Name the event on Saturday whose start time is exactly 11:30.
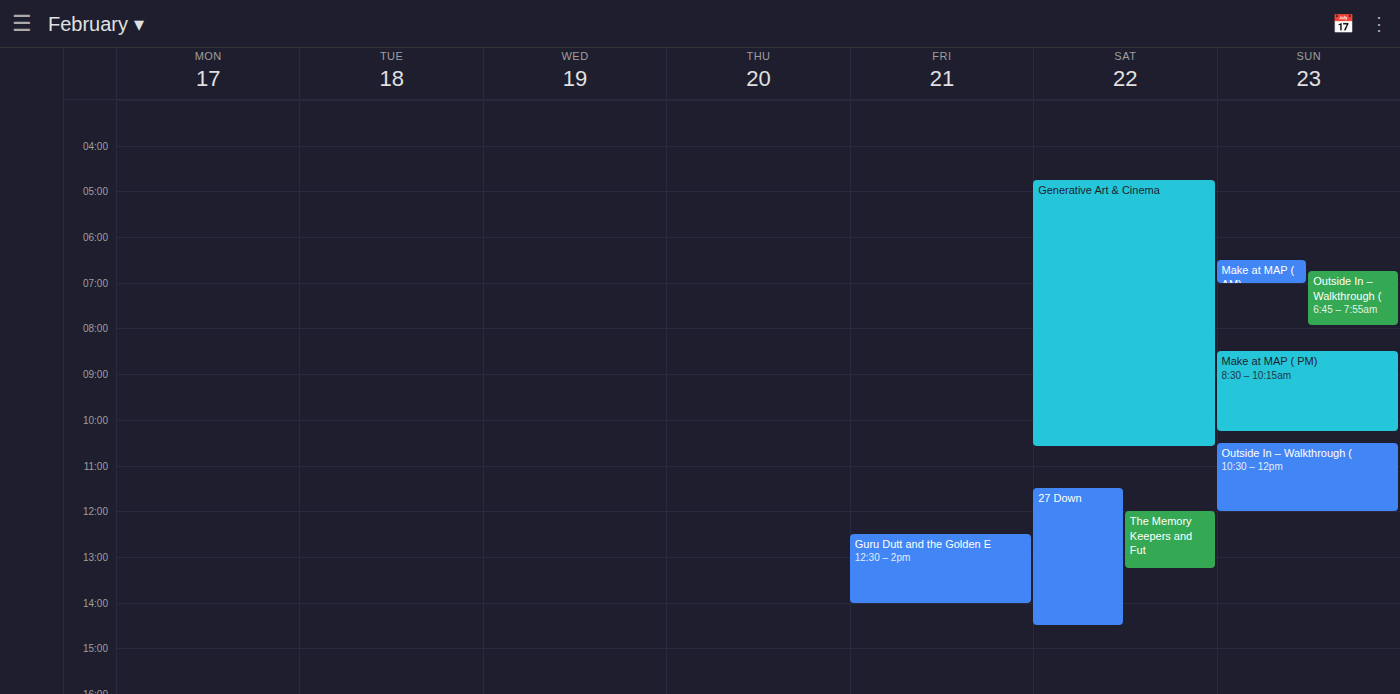
"27 Down"